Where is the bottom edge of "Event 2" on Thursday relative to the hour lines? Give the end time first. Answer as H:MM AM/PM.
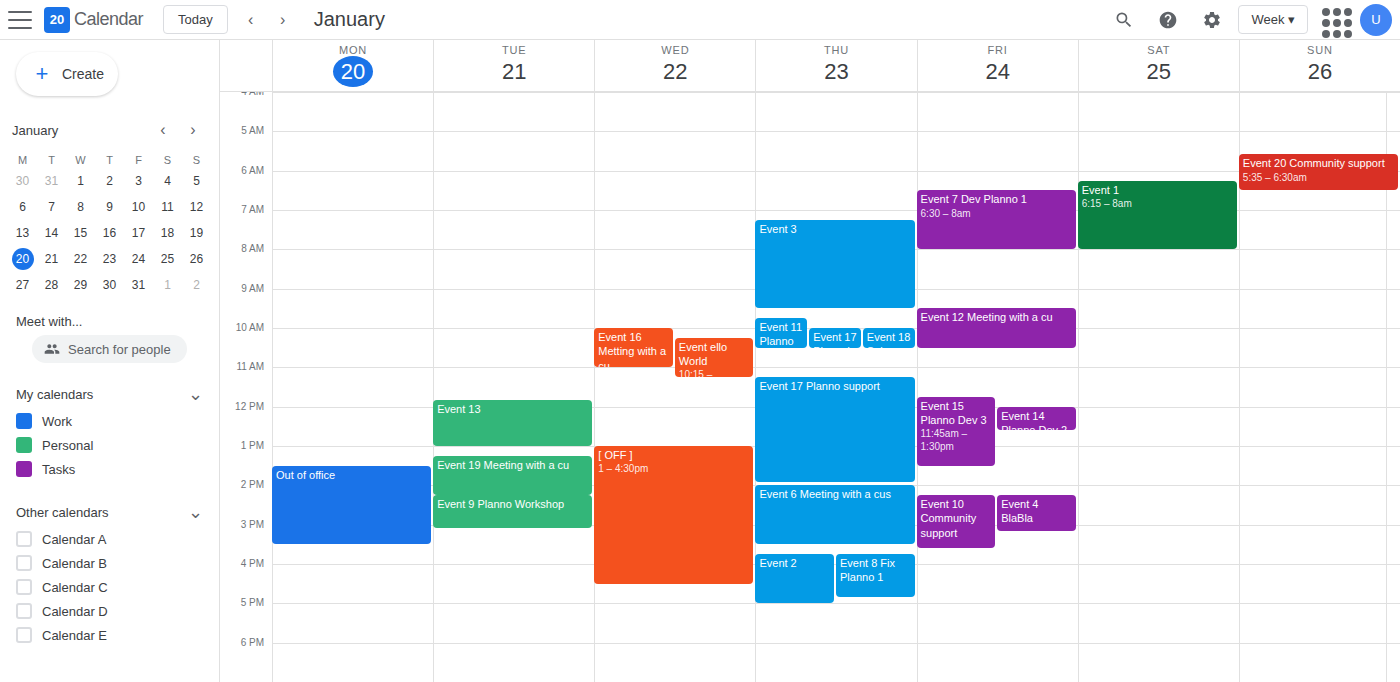
5:00 PM -- exactly on the 5 PM line.